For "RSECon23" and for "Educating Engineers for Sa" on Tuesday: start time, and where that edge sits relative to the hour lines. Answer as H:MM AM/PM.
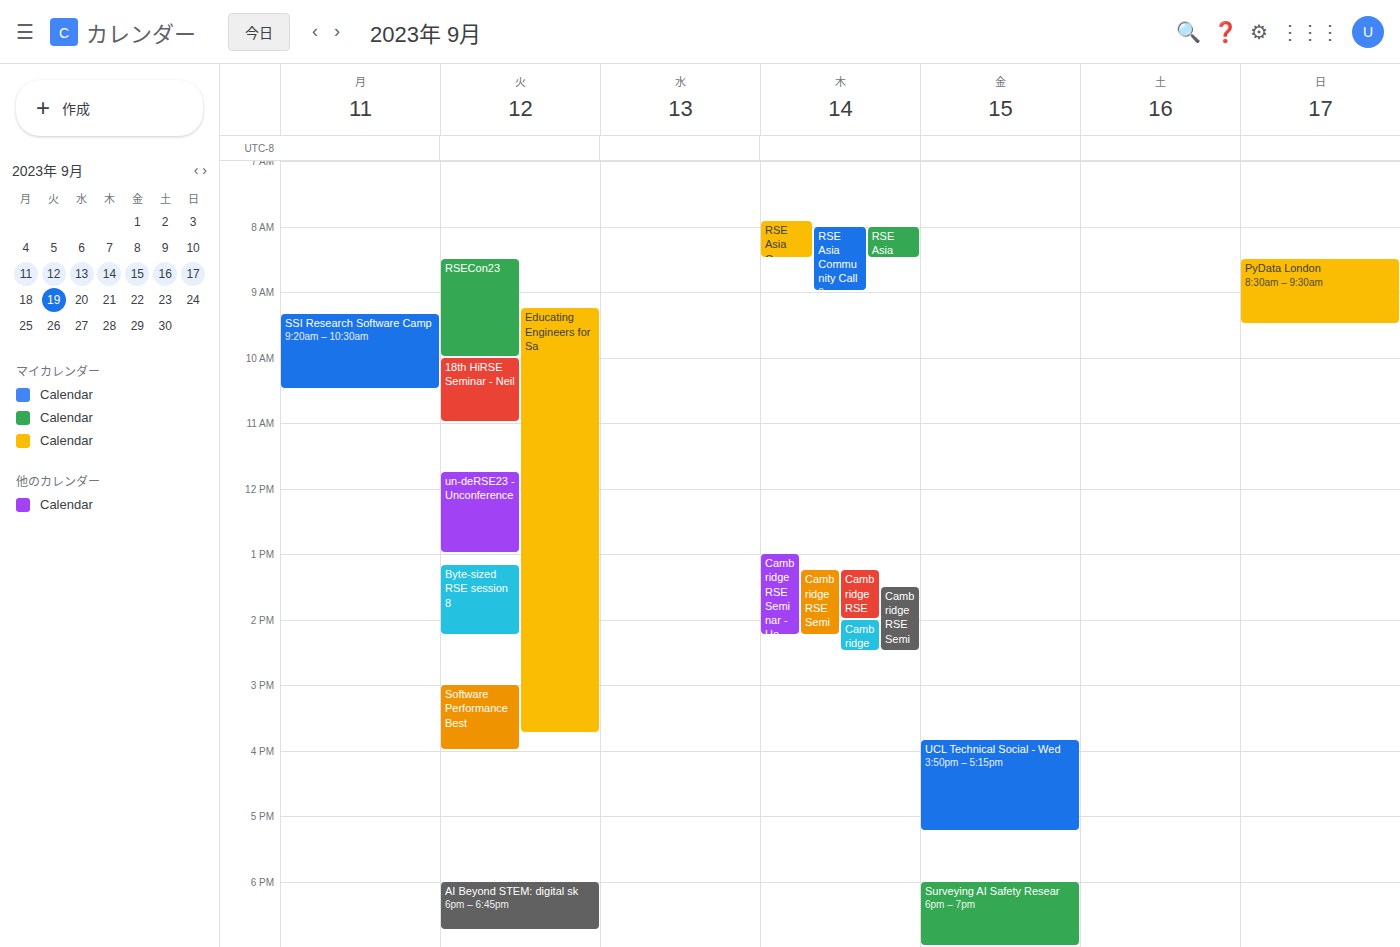
"RSECon23": 8:30 AM, halfway between the 8 AM and 9 AM lines. "Educating Engineers for Sa": 9:15 AM, neither: a quarter of the way from the 9 AM line to the 10 AM line.